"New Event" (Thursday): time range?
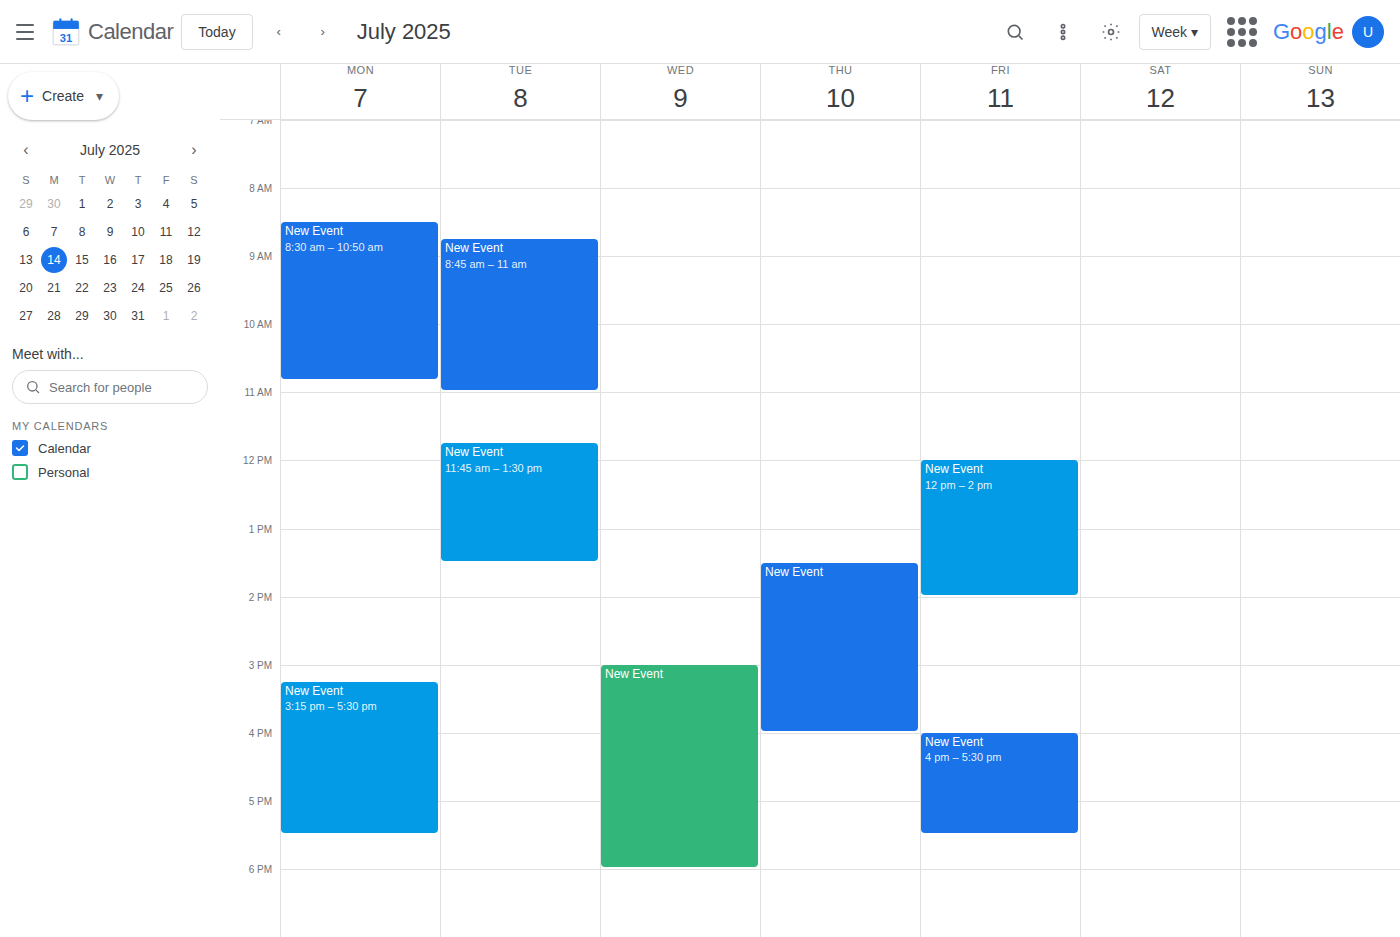
1:30 PM to 4:00 PM